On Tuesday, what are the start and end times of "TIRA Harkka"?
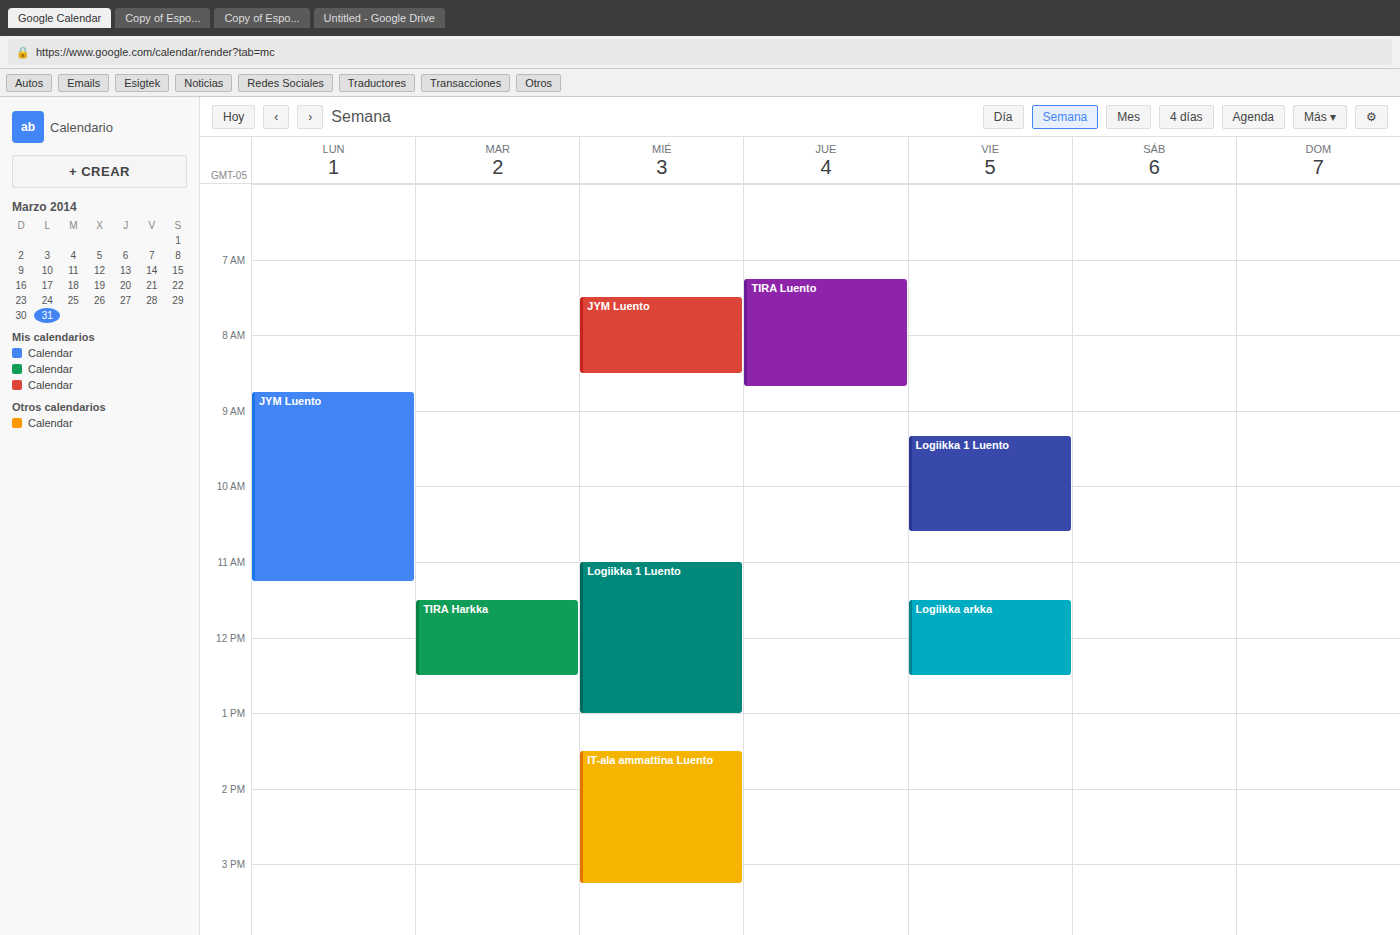
11:30 AM to 12:30 PM